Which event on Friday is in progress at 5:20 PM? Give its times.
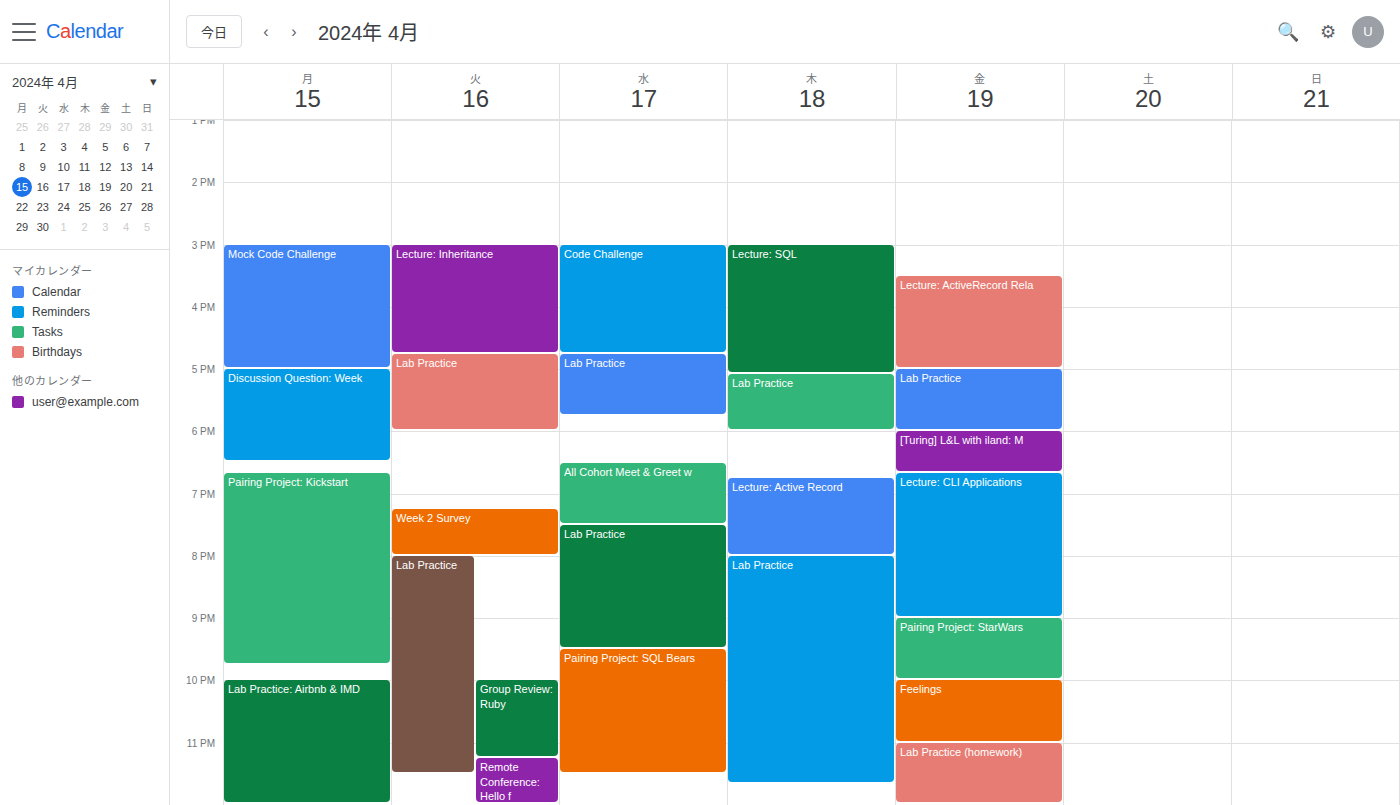
"Lab Practice", 5:00 PM to 6:00 PM